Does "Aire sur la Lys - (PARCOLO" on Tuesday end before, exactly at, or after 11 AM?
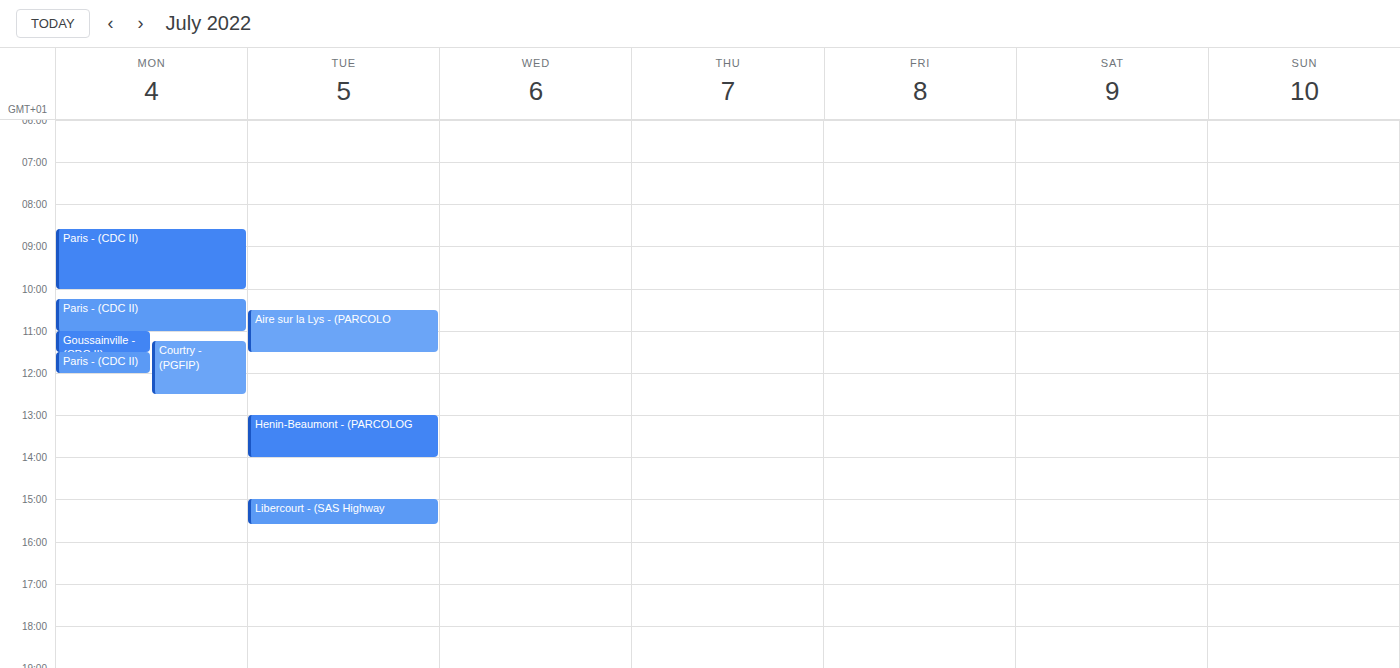
11:30 AM -- after 11 AM, 30 minutes below the 11 AM line.